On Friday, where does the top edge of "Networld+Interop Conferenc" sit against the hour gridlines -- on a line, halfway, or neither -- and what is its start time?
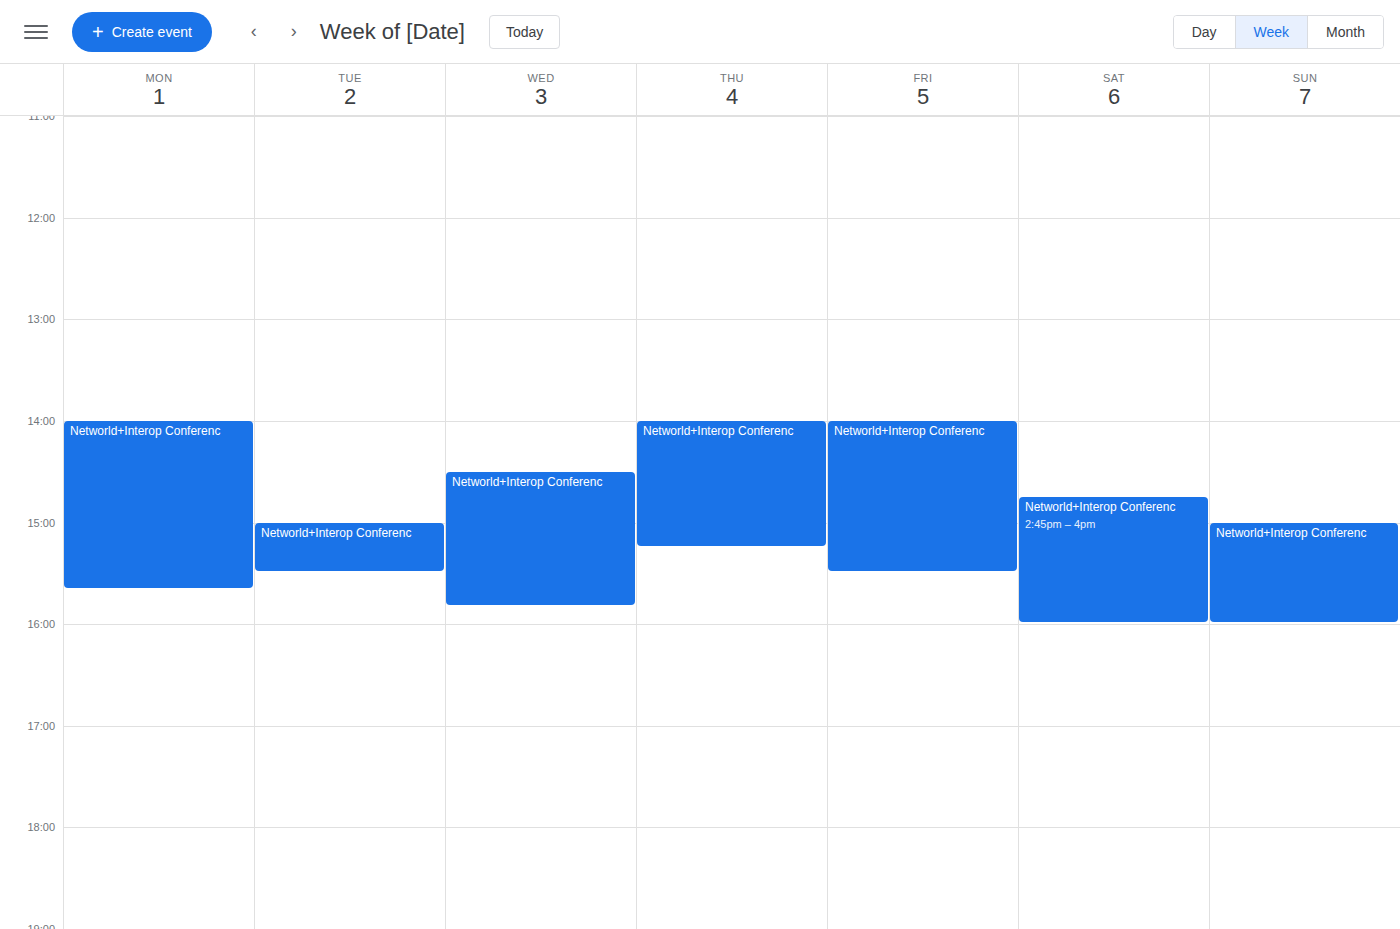
2:00 PM -- exactly on the 2 PM line.